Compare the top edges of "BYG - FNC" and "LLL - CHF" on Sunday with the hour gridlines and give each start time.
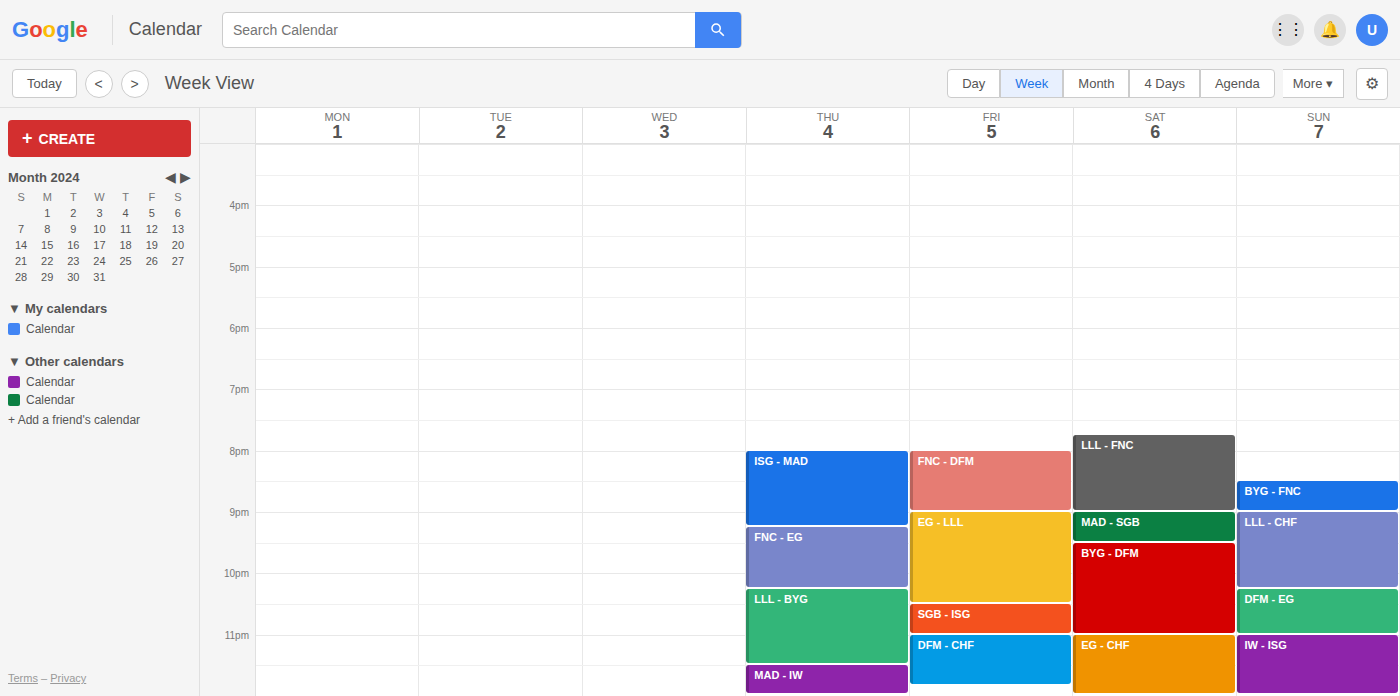
"BYG - FNC": 8:30 PM, halfway between the 8 PM and 9 PM lines. "LLL - CHF": 9:00 PM, exactly on the 9 PM line.